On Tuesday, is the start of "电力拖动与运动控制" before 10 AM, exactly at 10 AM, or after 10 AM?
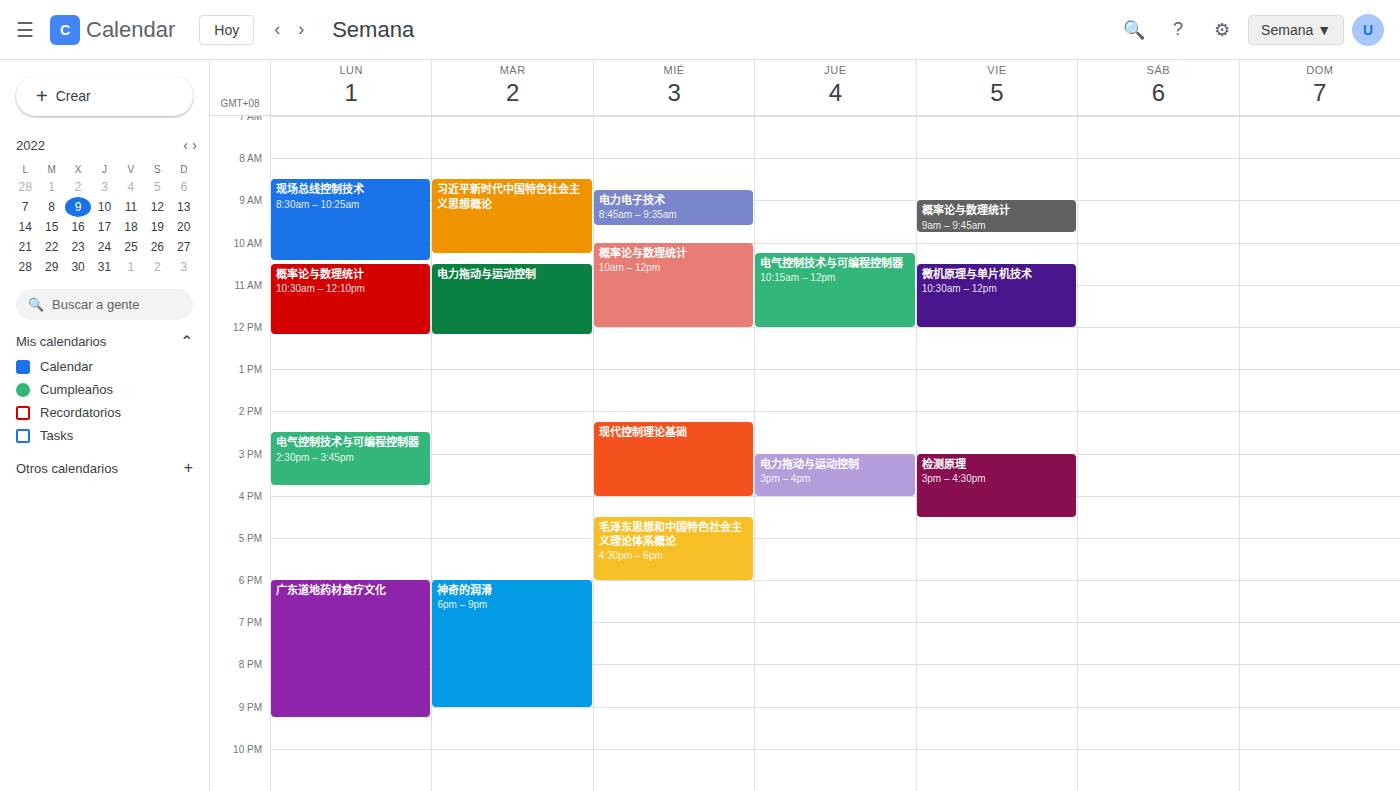
10:30 AM -- after 10 AM, 30 minutes below the 10 AM line.